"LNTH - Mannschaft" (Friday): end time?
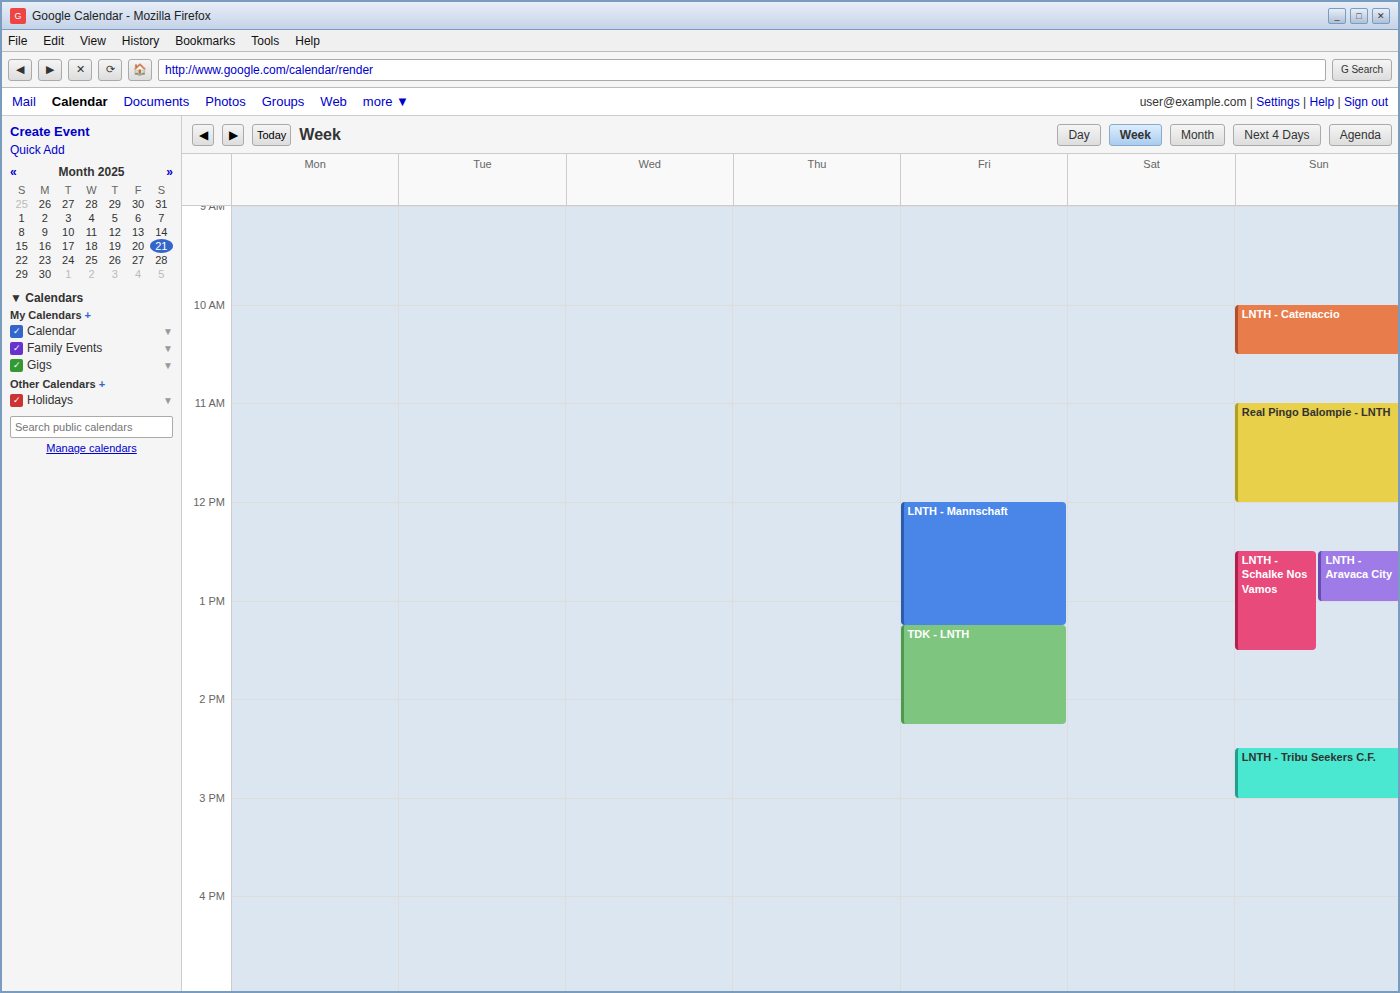
1:15 PM